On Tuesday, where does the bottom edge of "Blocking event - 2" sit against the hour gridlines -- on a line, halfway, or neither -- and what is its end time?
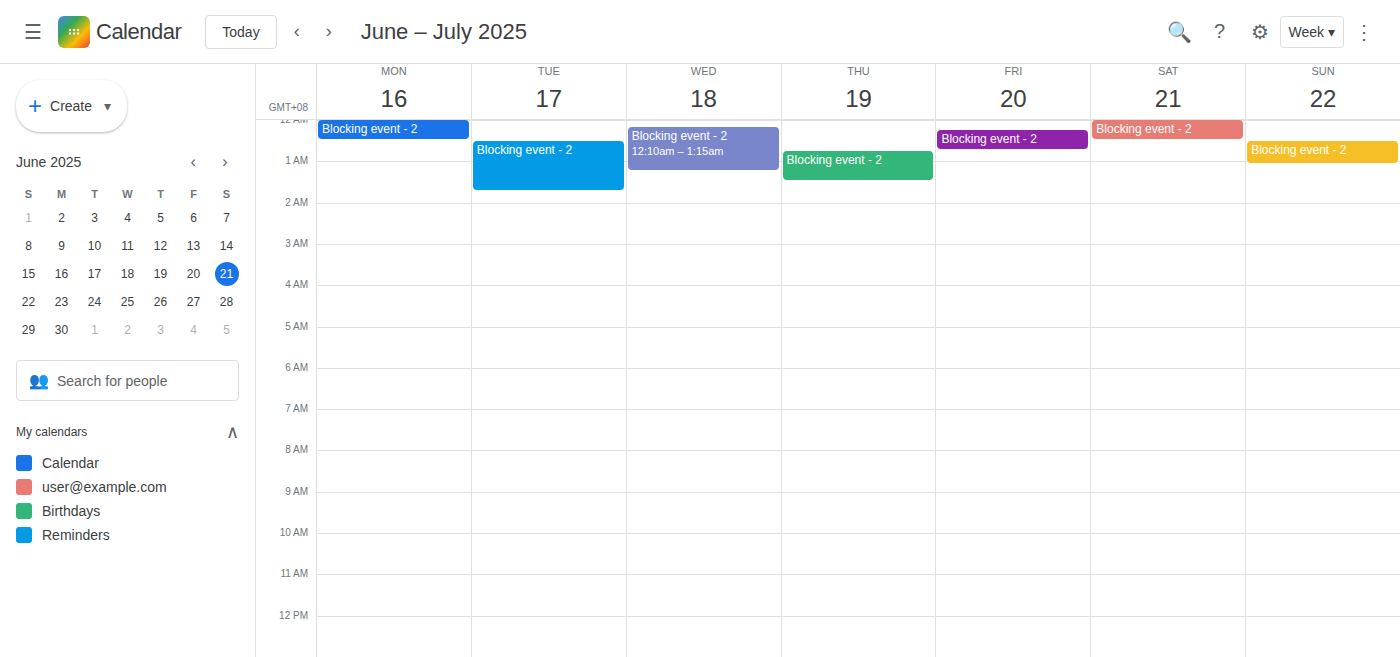
1:45 AM -- neither: three quarters of the way from the 1 AM line to the 2 AM line.